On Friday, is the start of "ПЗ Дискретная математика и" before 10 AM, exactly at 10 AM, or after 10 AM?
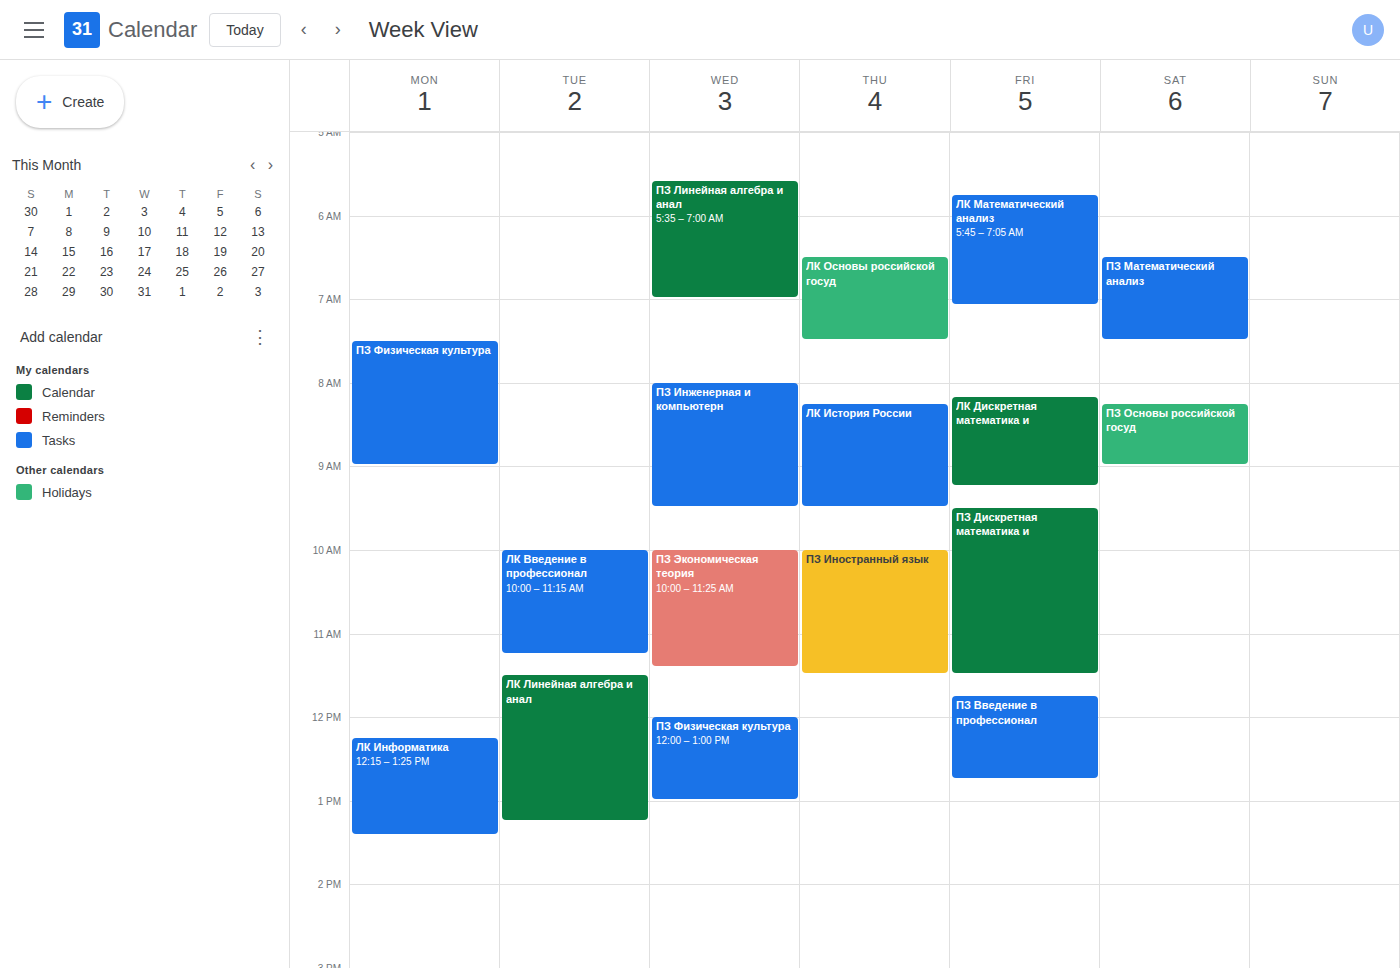
9:30 AM -- before 10 AM, 30 minutes above the 10 AM line.